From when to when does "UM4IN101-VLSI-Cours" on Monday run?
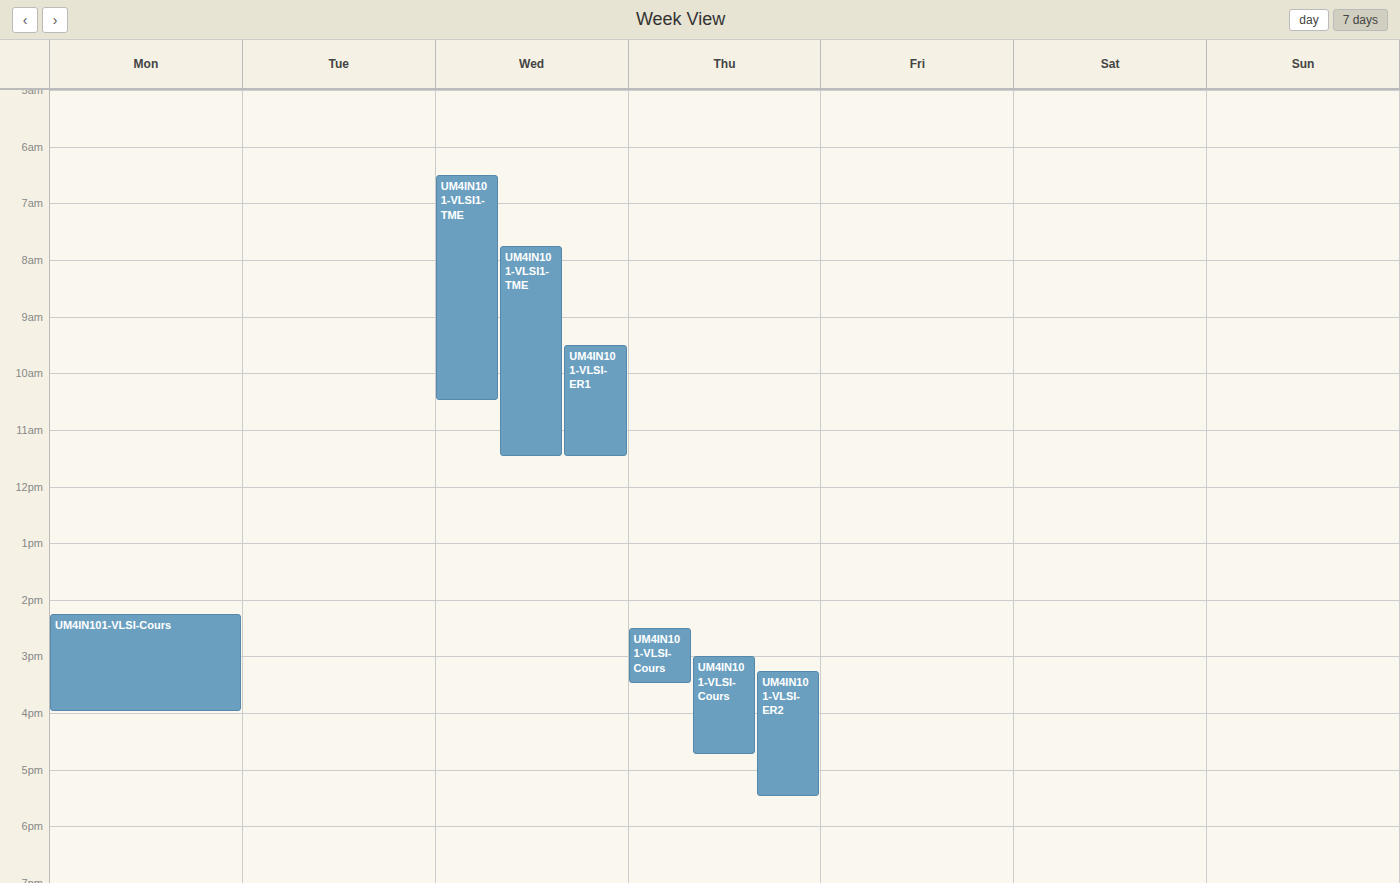
2:15 PM to 4:00 PM